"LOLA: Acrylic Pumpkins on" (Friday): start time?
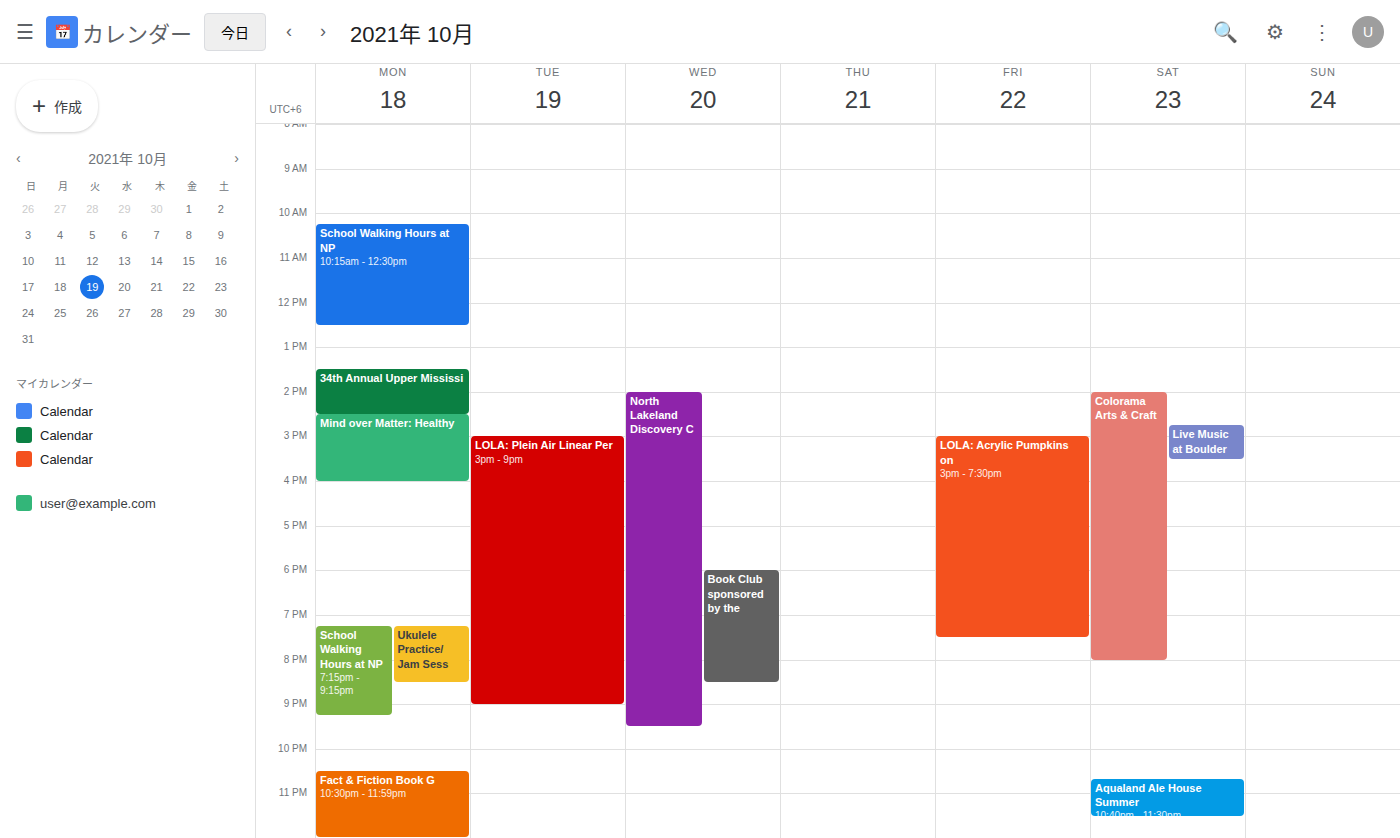
3:00 PM